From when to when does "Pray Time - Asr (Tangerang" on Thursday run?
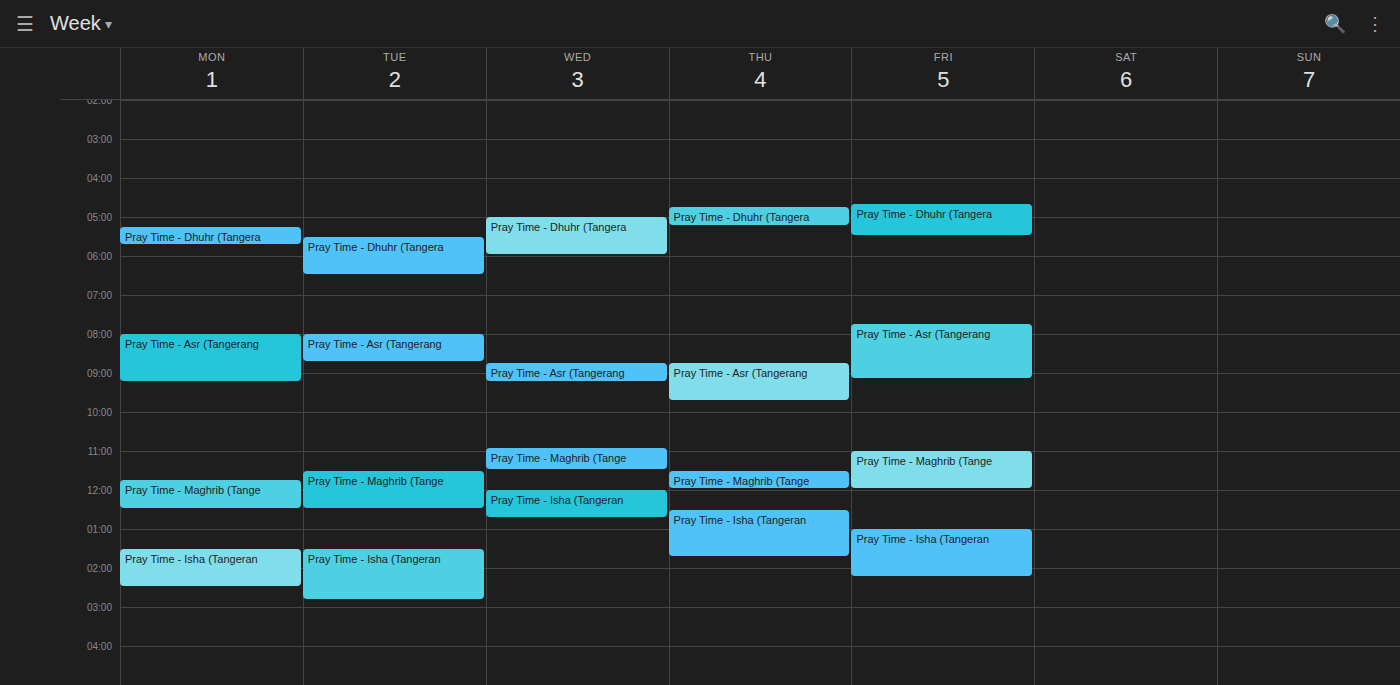
8:45 AM to 9:45 AM